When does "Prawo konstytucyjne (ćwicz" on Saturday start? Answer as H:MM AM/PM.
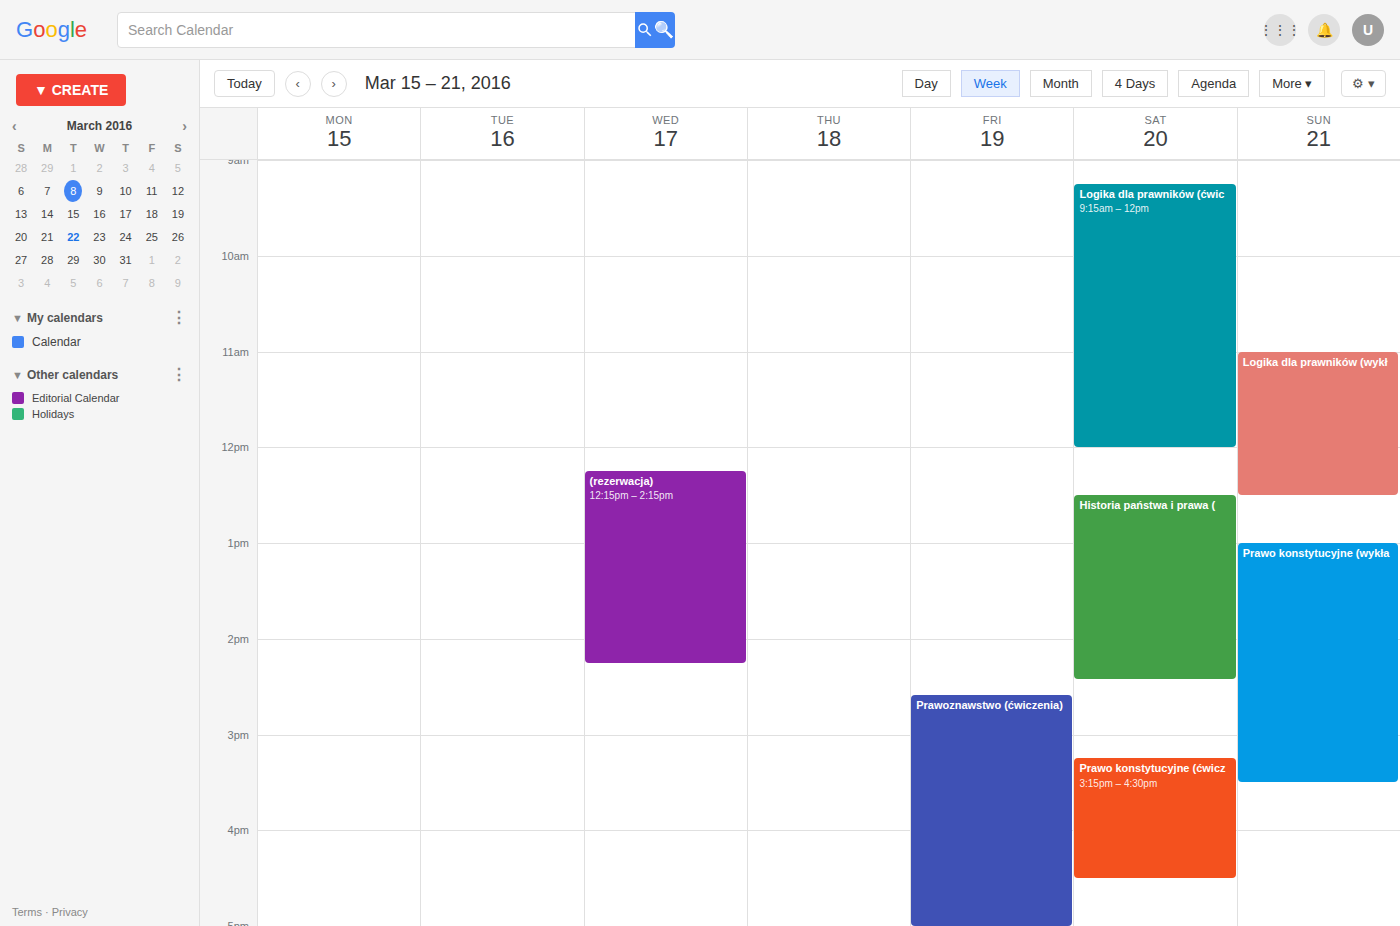
3:15 PM